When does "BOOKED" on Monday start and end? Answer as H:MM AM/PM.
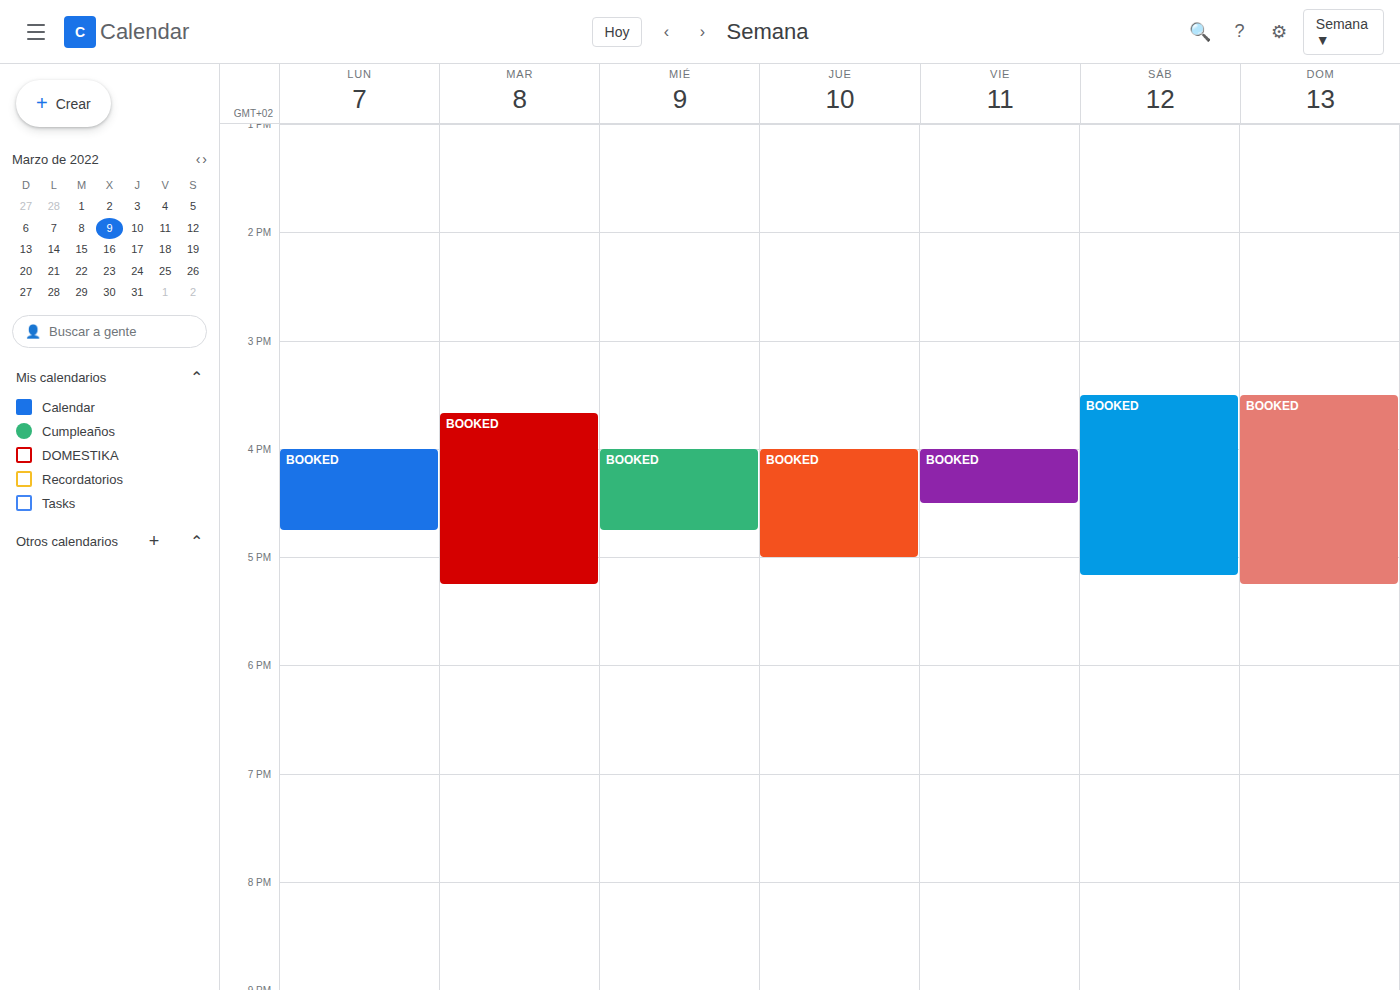
4:00 PM to 4:45 PM